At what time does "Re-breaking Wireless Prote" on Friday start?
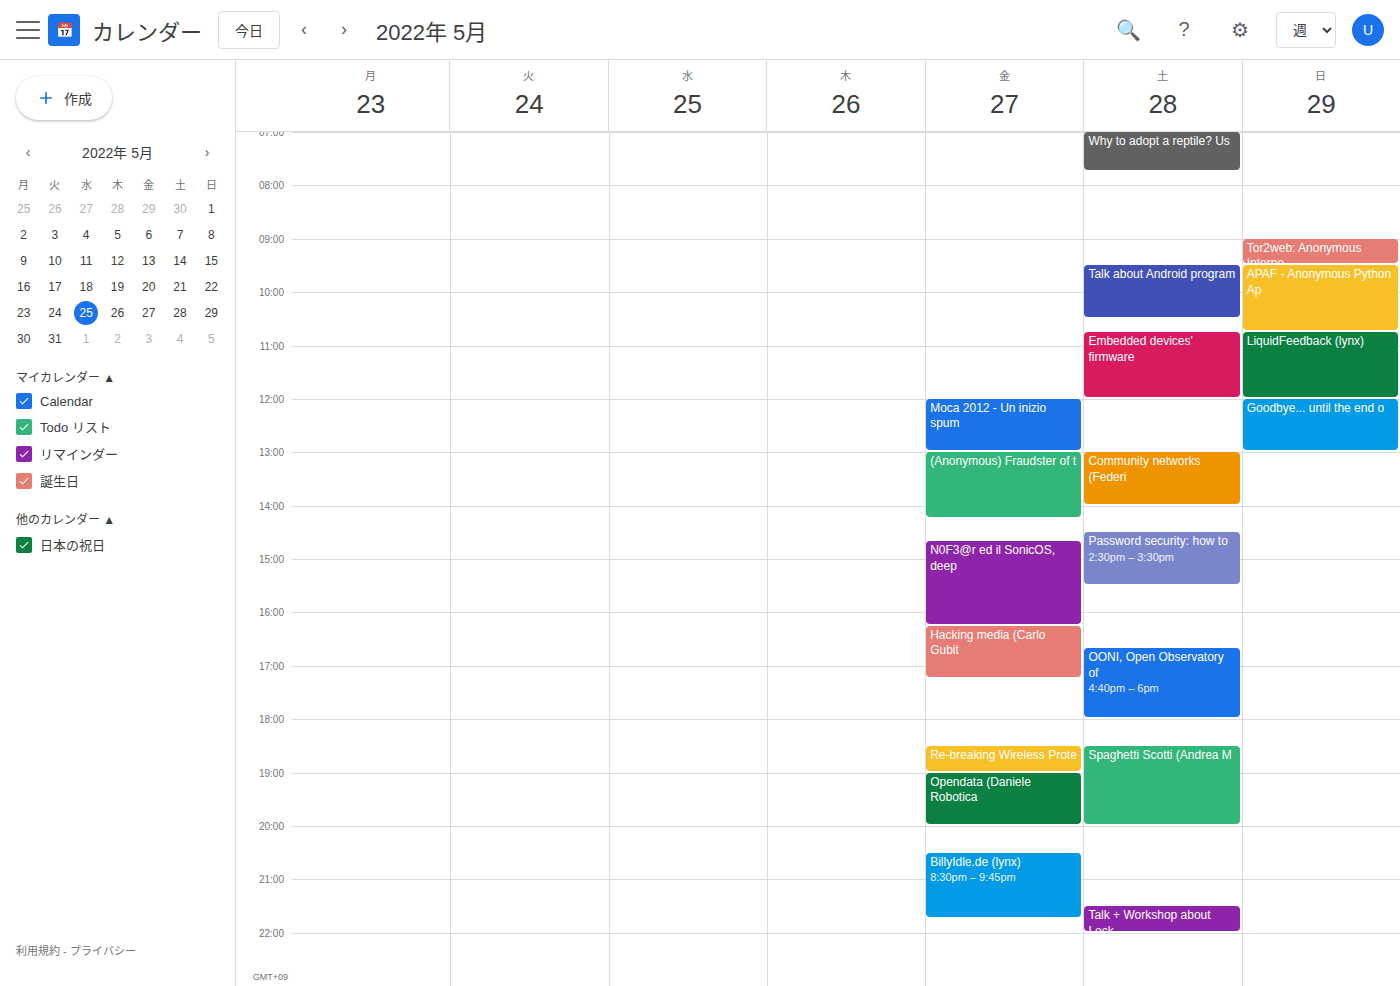
6:30 PM